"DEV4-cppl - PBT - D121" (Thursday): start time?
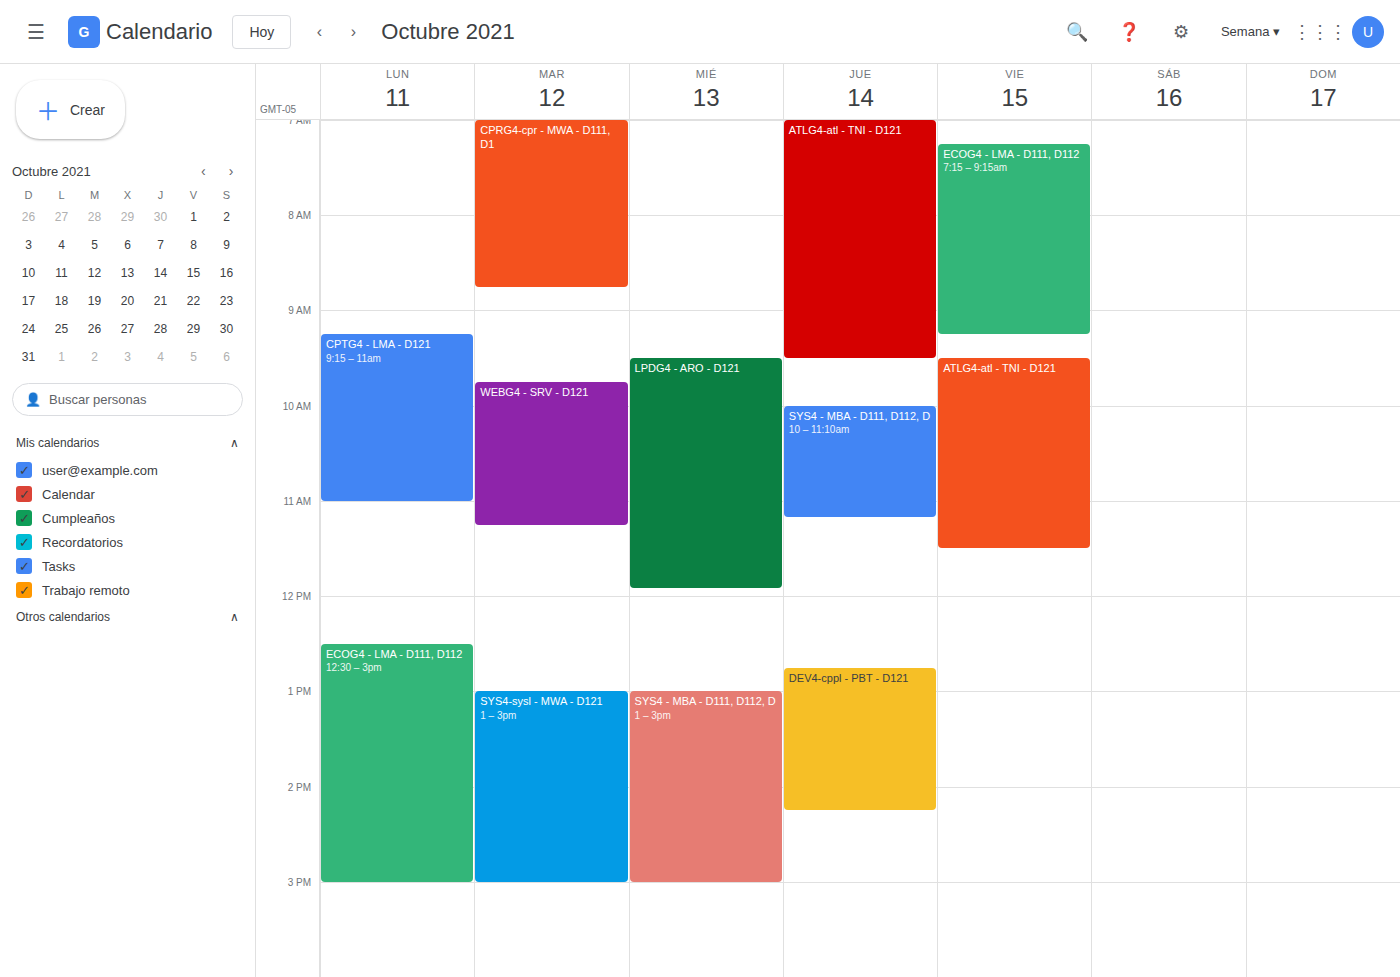
12:45 PM